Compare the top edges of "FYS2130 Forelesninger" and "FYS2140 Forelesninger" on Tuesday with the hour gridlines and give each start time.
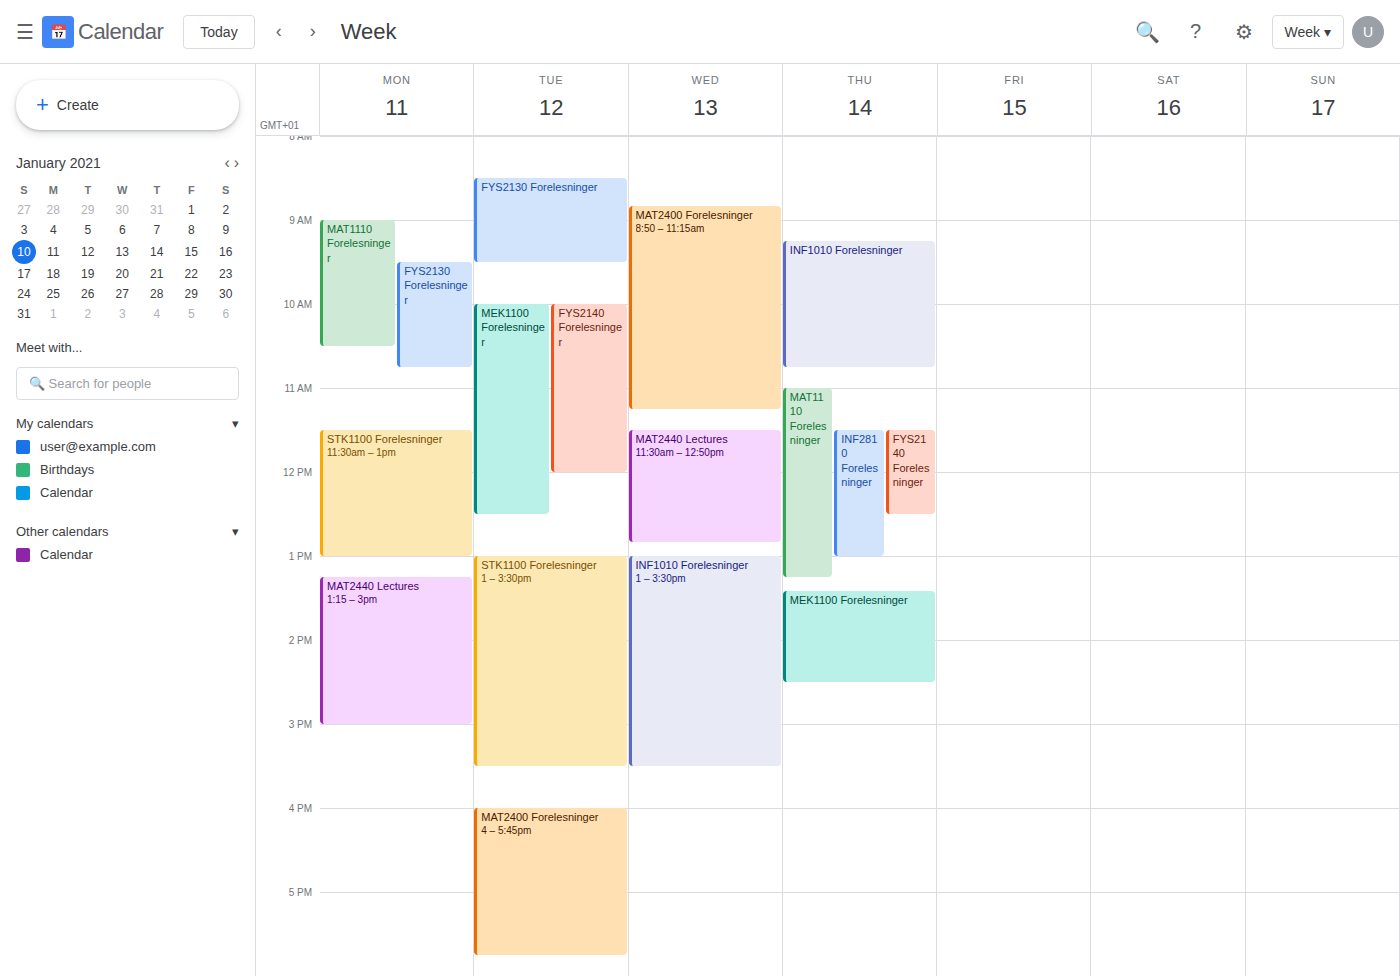
"FYS2130 Forelesninger": 08:30, halfway between the 08:00 and 09:00 lines. "FYS2140 Forelesninger": 10:00, exactly on the 10:00 line.